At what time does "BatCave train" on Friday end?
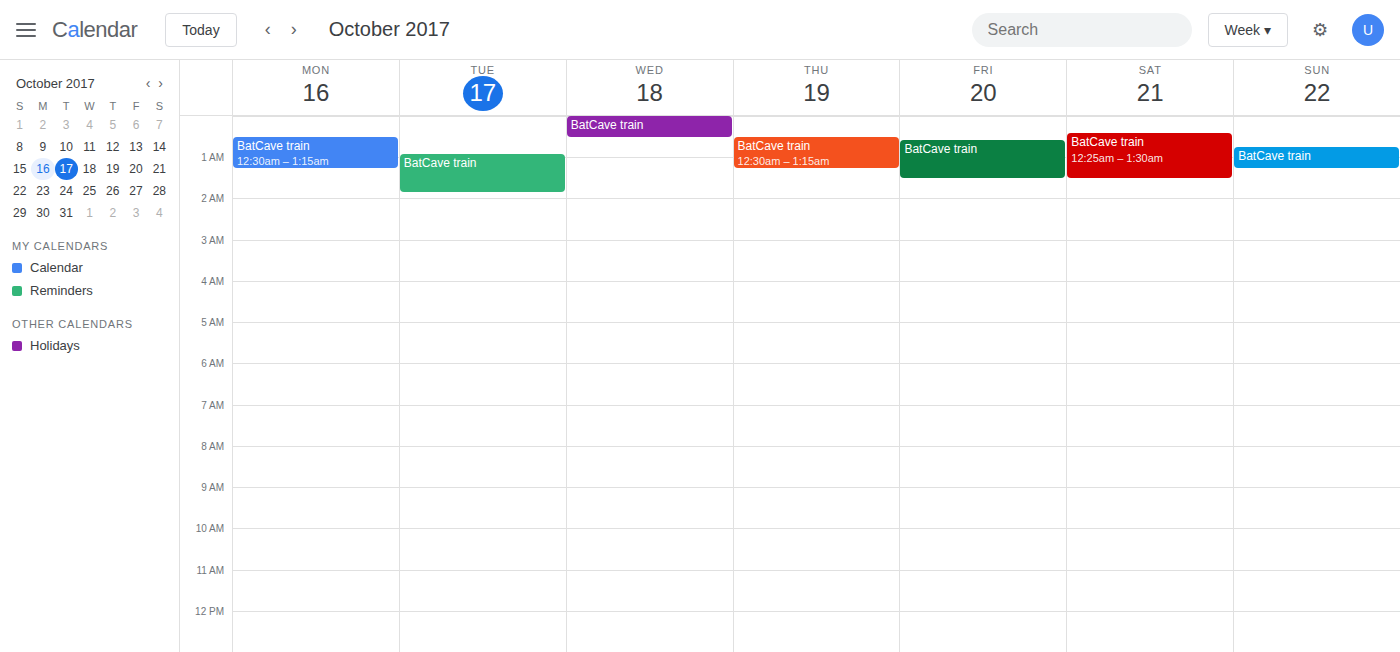
1:30 AM